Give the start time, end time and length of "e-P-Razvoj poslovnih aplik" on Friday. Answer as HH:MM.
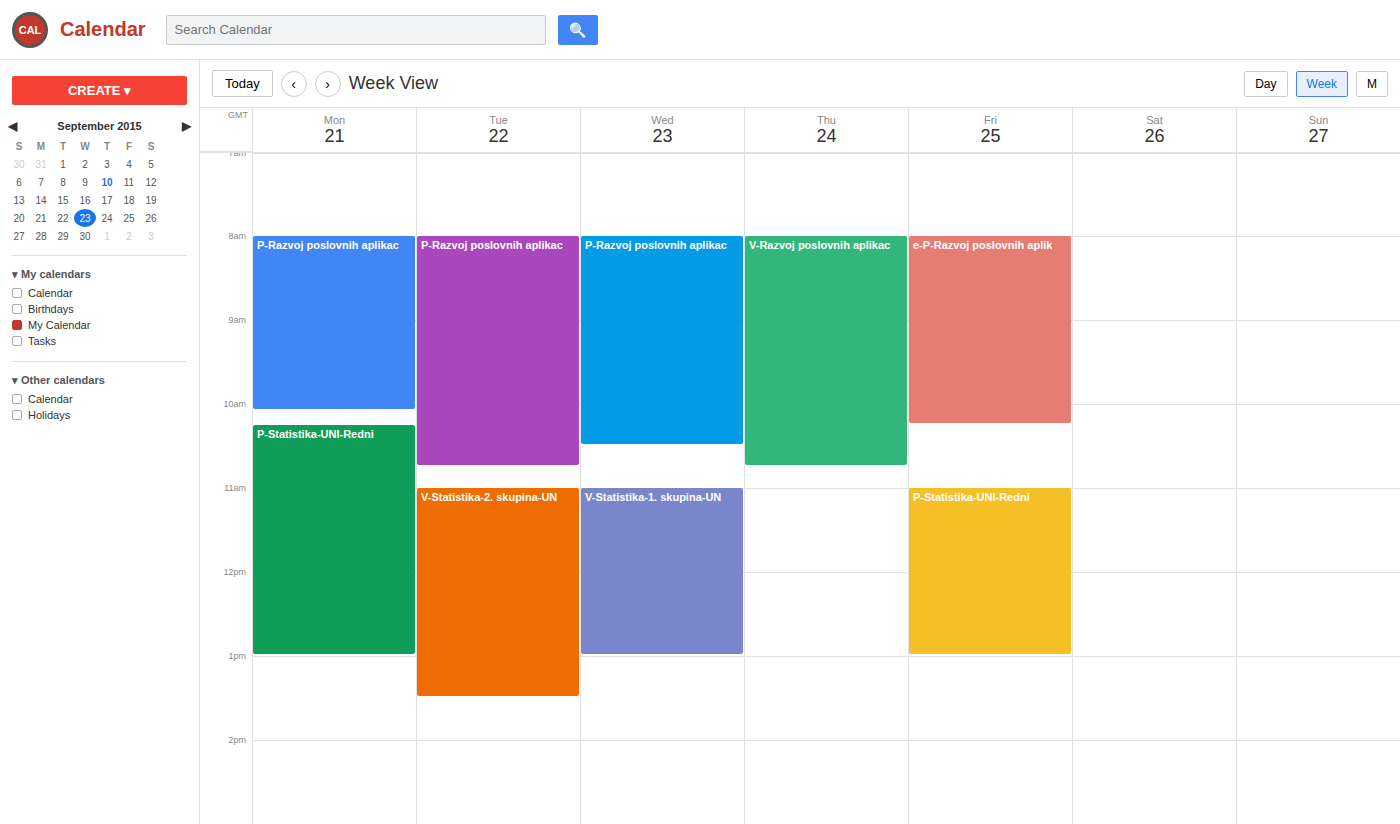
08:00 to 10:15, 2 hours 15 minutes